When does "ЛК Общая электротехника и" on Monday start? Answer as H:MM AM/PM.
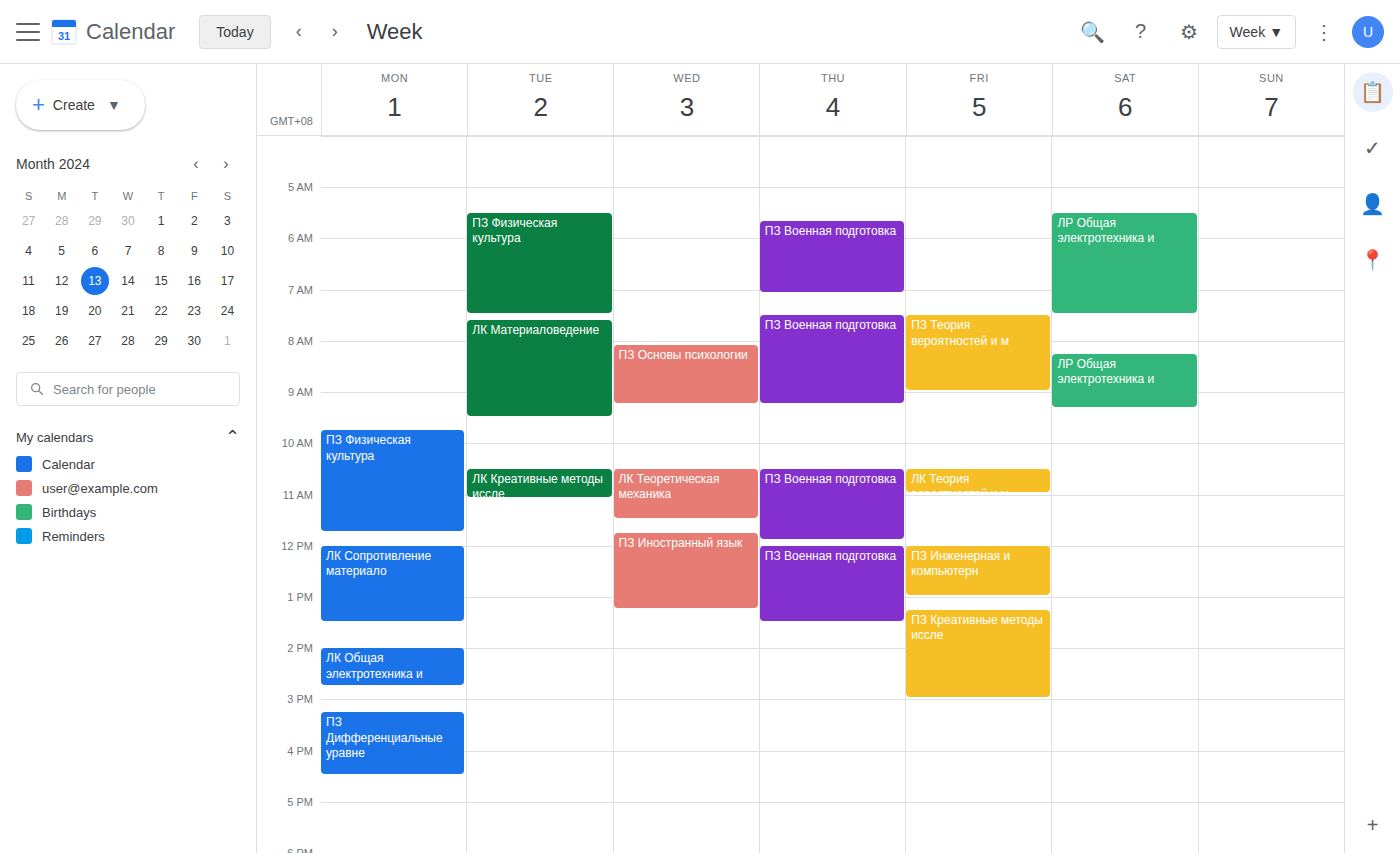
2:00 PM